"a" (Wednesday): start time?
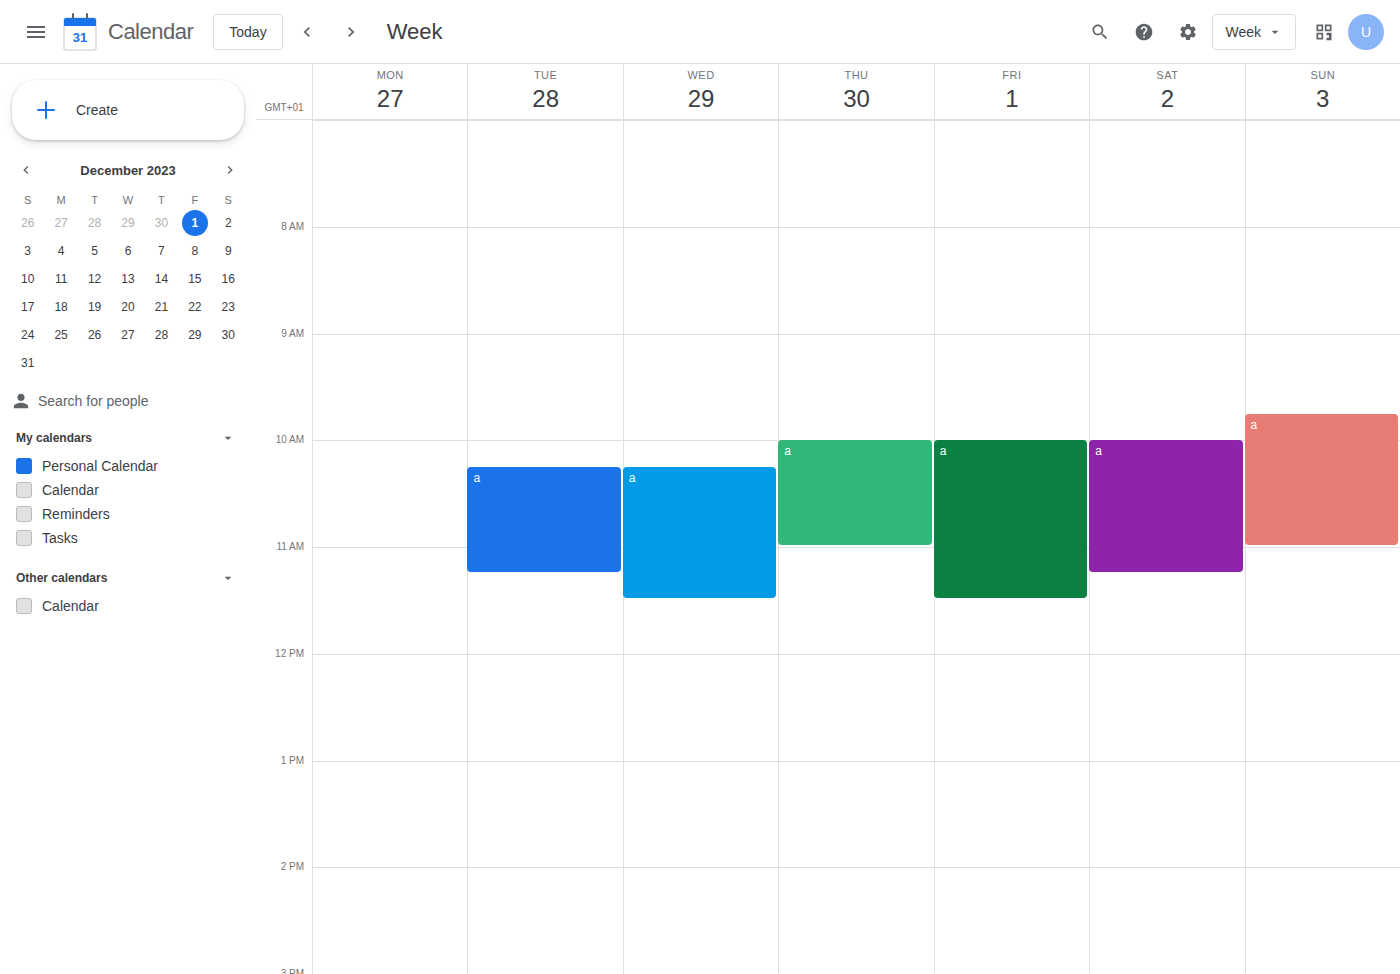
10:15